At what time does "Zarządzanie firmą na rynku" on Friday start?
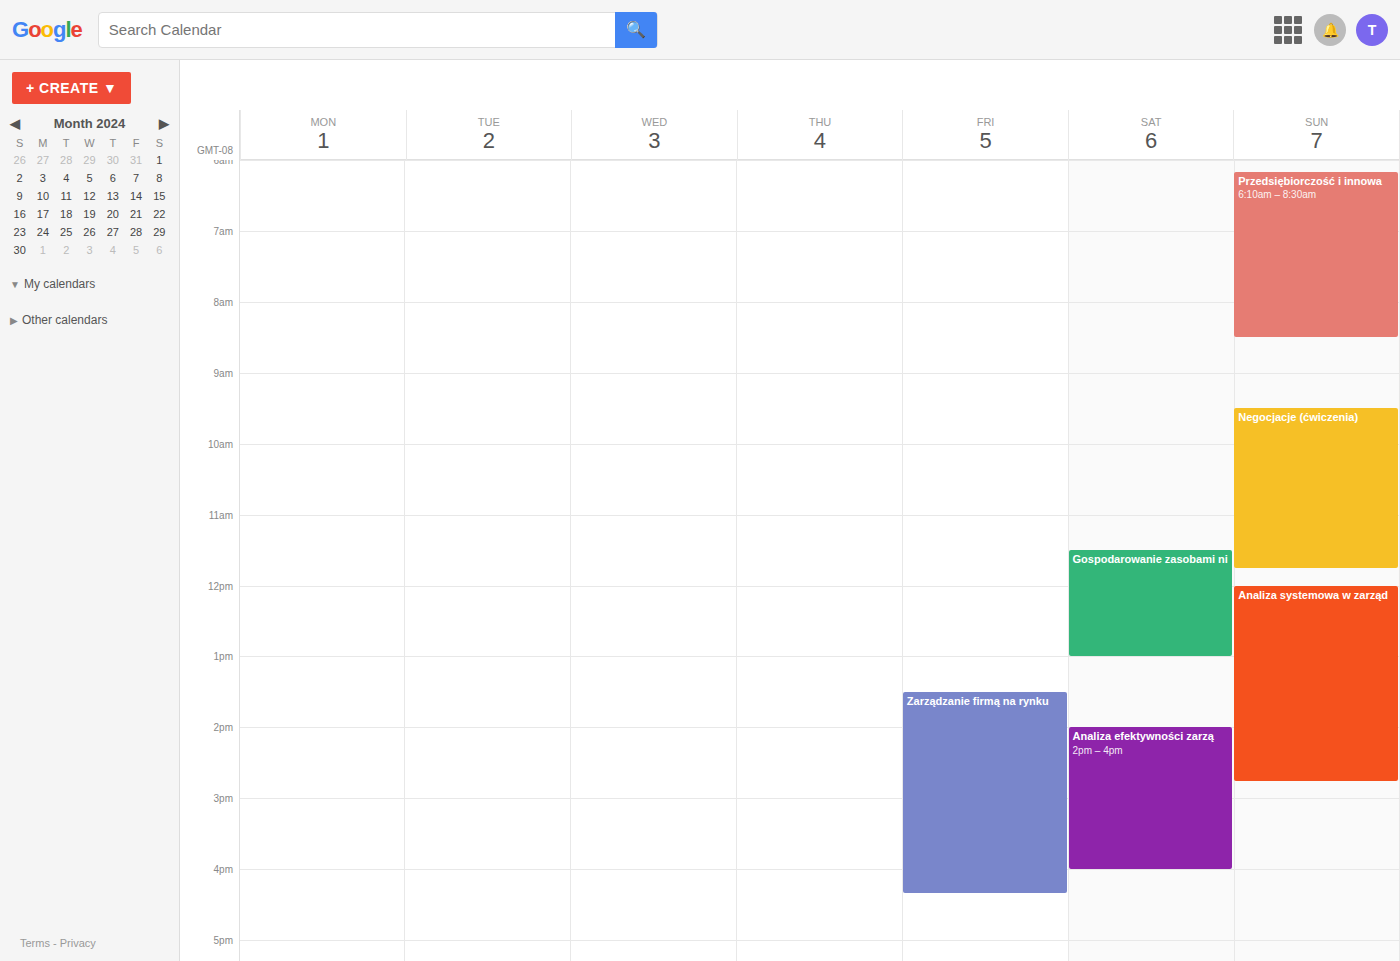
1:30 PM